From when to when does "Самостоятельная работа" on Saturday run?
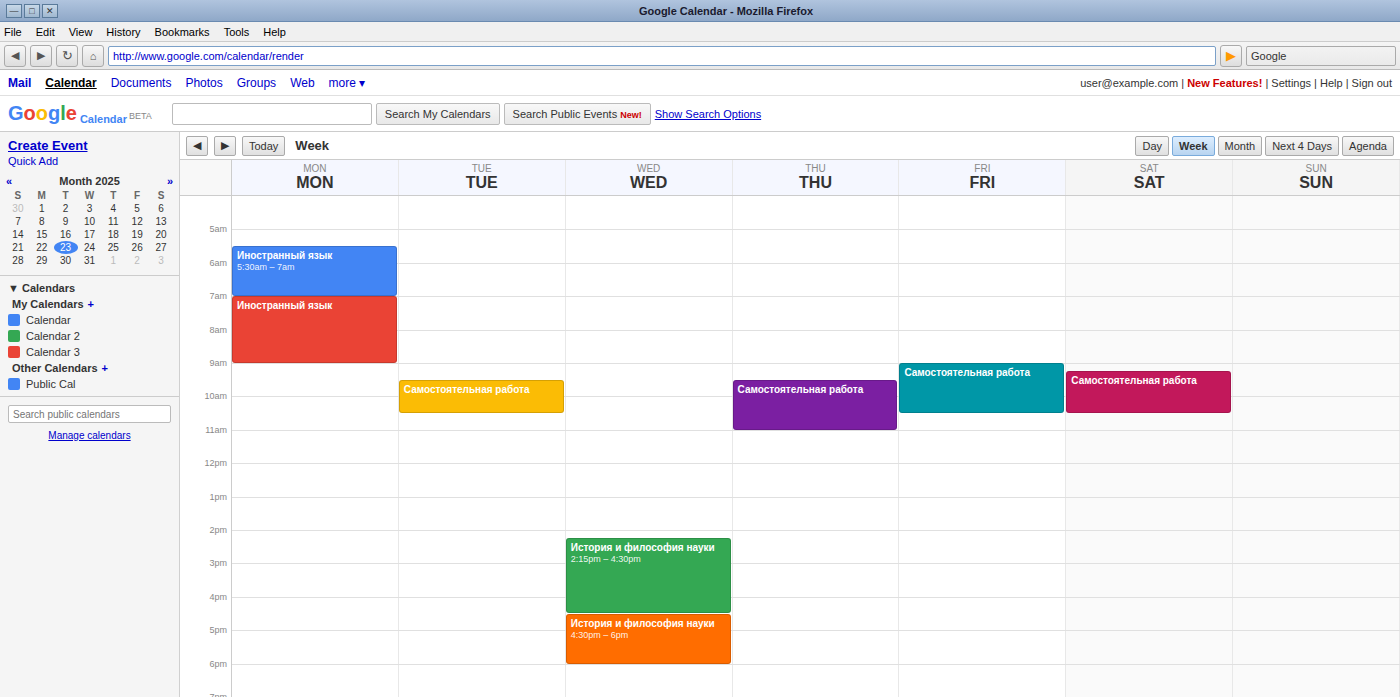
9:15 AM to 10:30 AM